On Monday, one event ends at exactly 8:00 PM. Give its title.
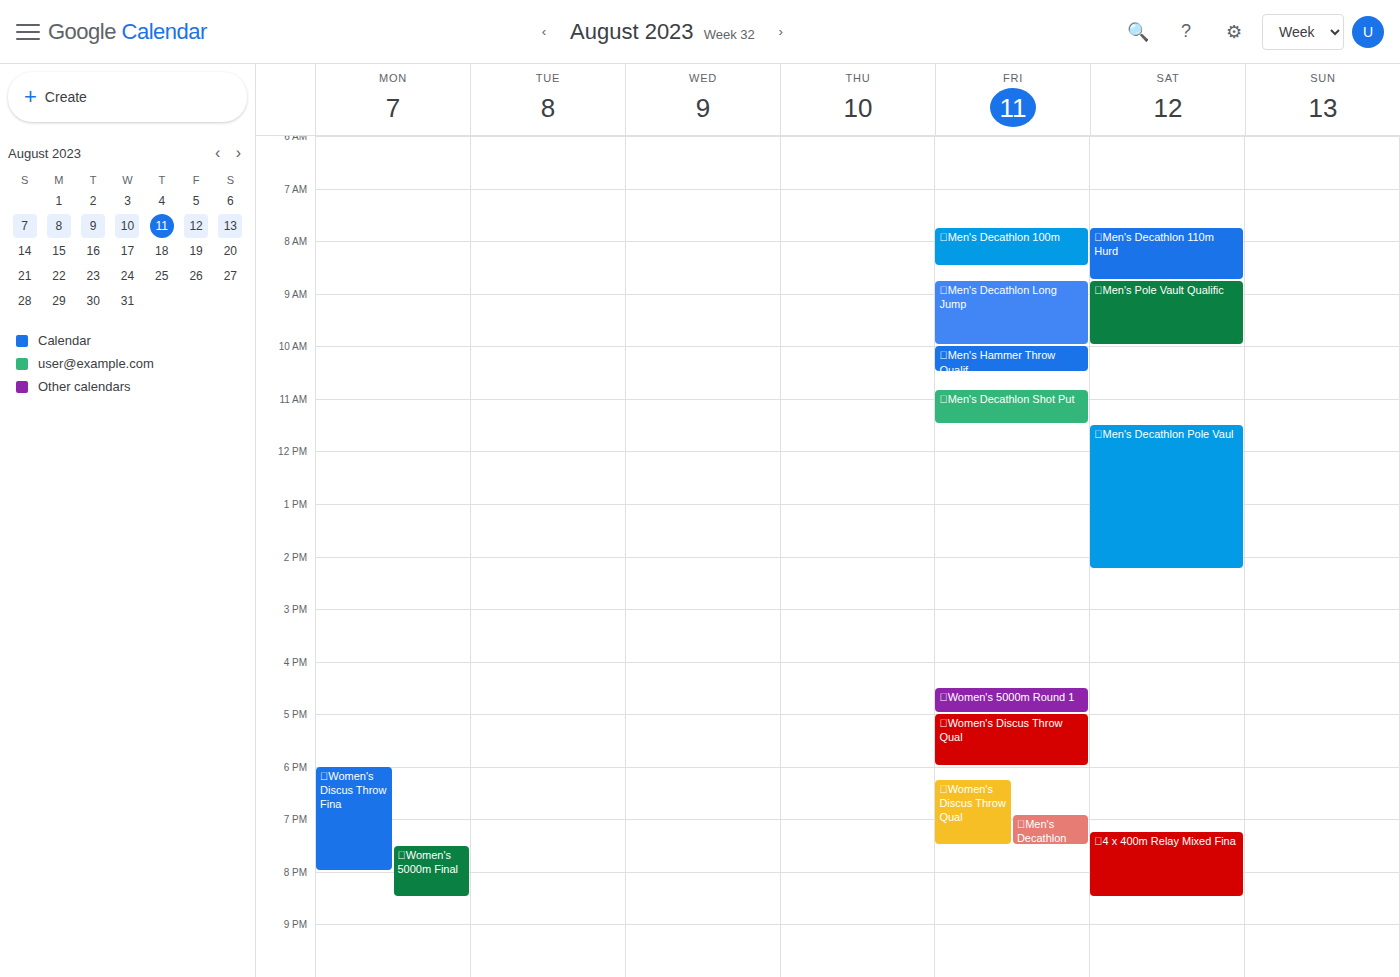
"🃠Women's Discus Throw Fina"